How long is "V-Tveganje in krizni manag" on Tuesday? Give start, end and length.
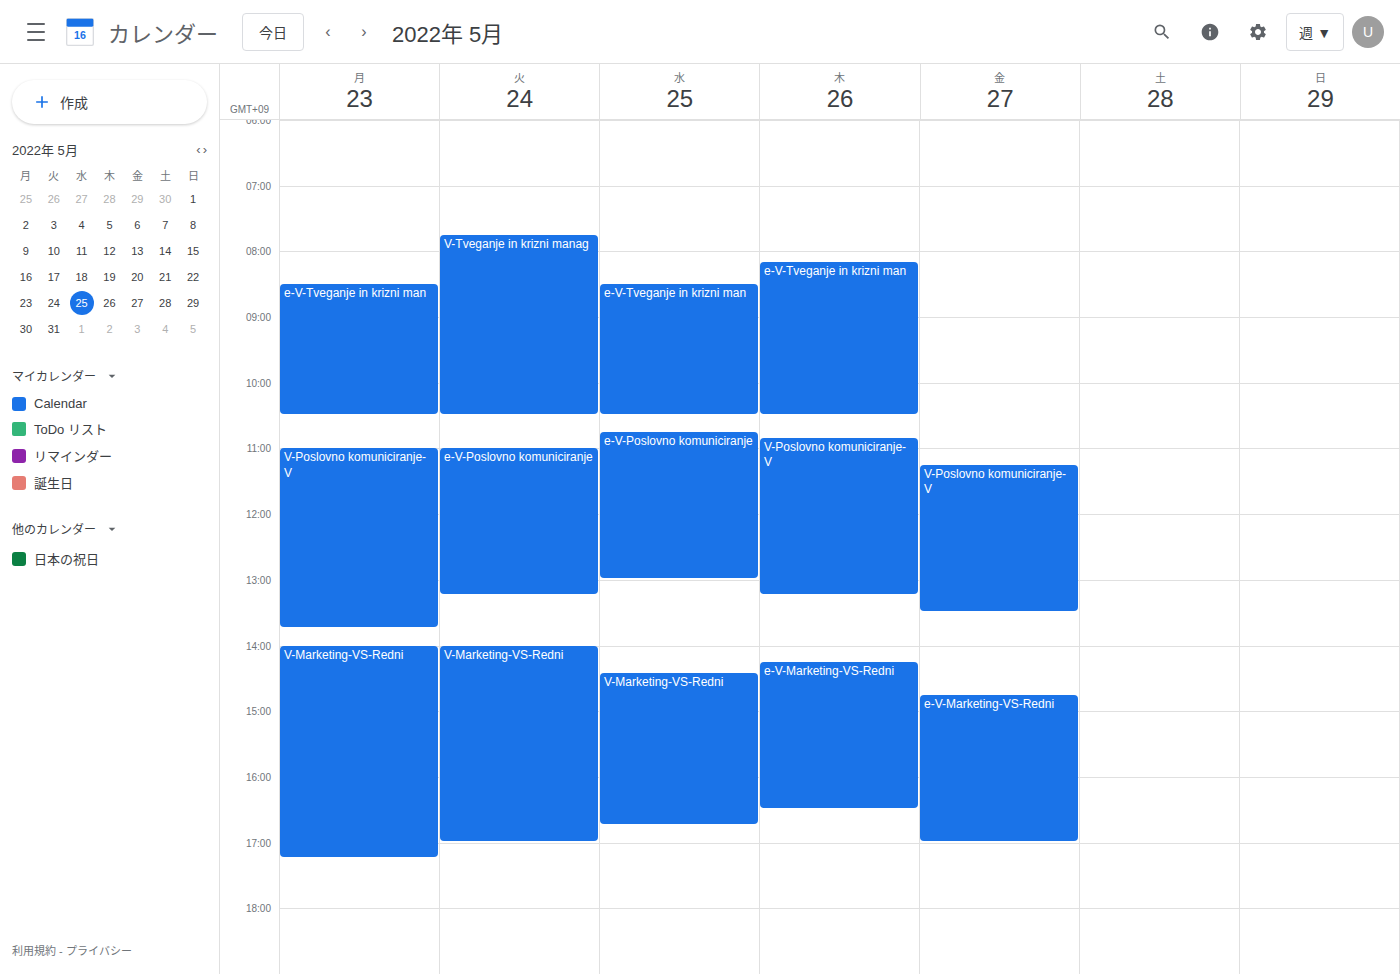
7:45 AM to 10:30 AM, 2 hours 45 minutes